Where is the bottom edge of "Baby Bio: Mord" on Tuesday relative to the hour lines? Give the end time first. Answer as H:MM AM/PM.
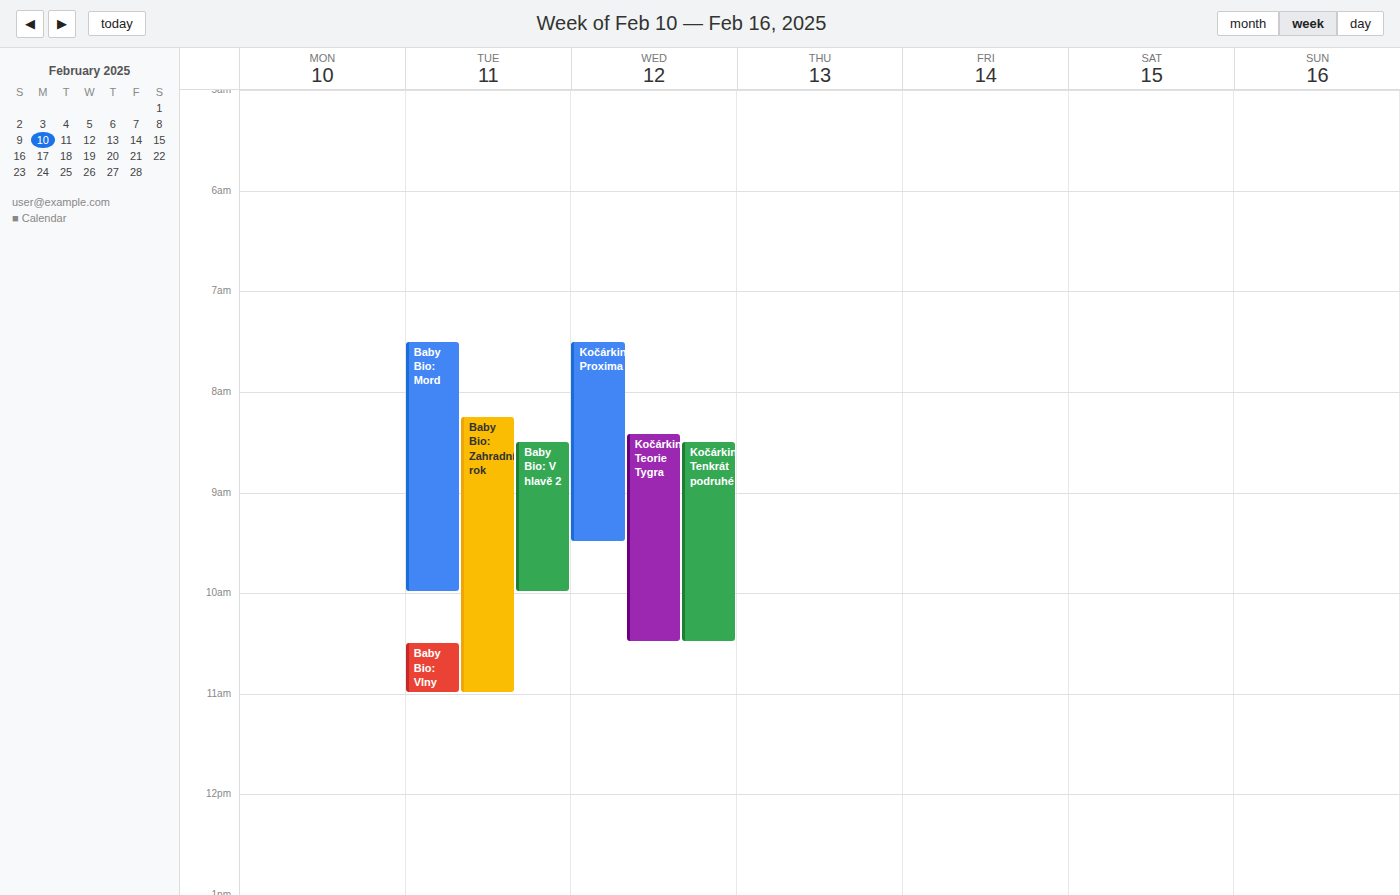
10:00 AM -- exactly on the 10 AM line.